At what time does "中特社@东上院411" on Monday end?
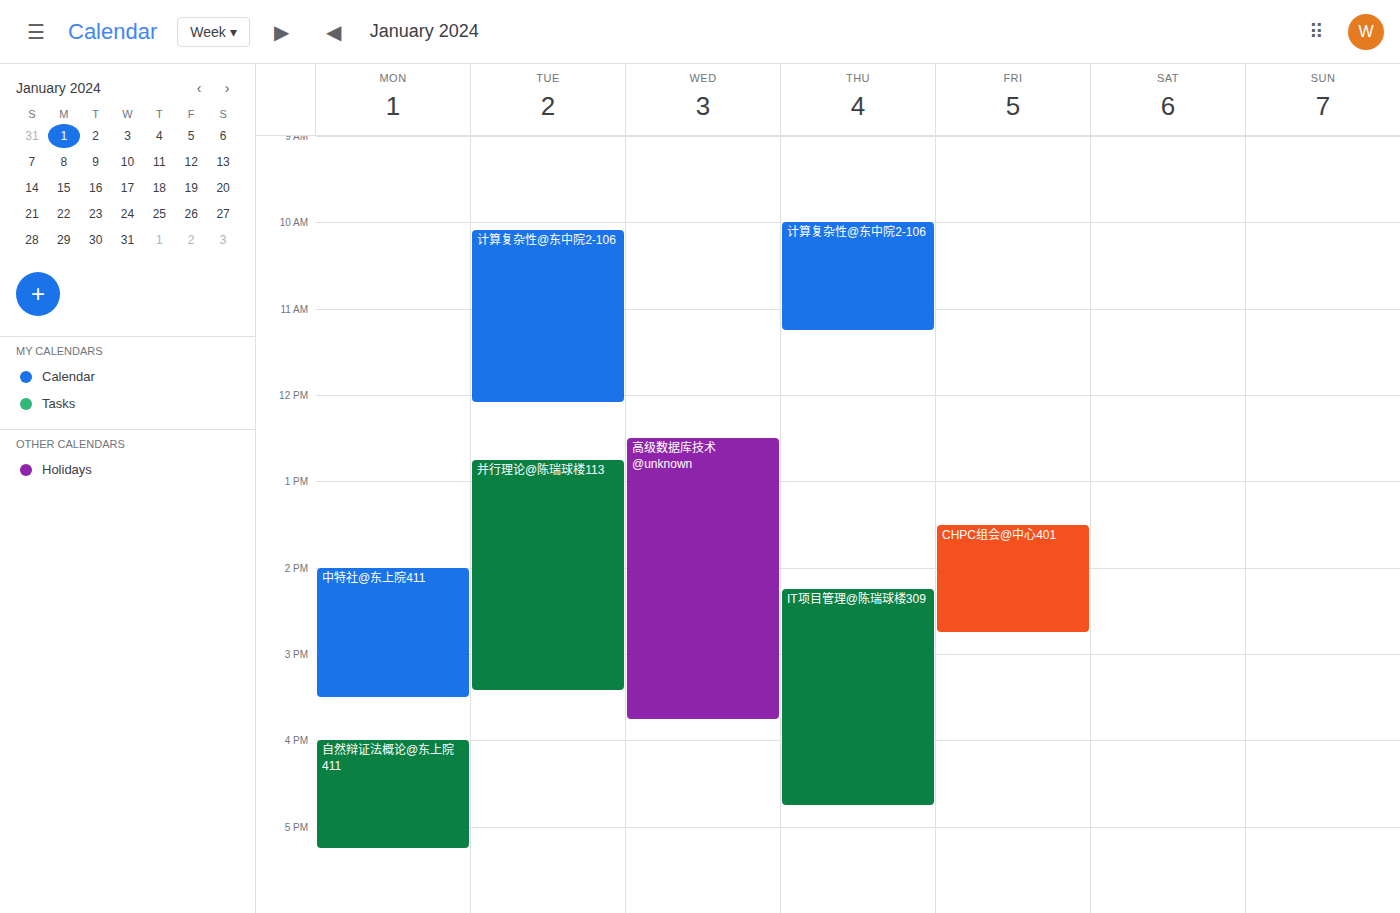
15:30